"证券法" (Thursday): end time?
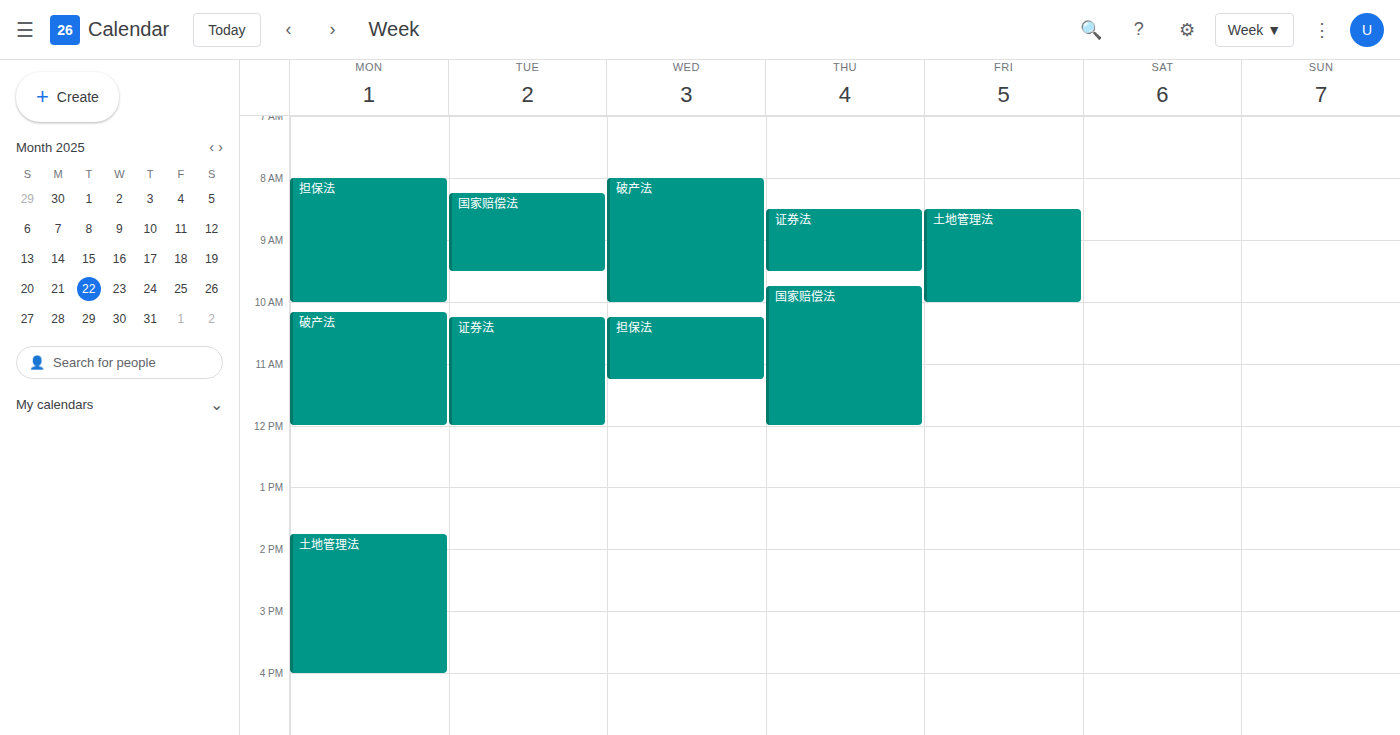
9:30 AM